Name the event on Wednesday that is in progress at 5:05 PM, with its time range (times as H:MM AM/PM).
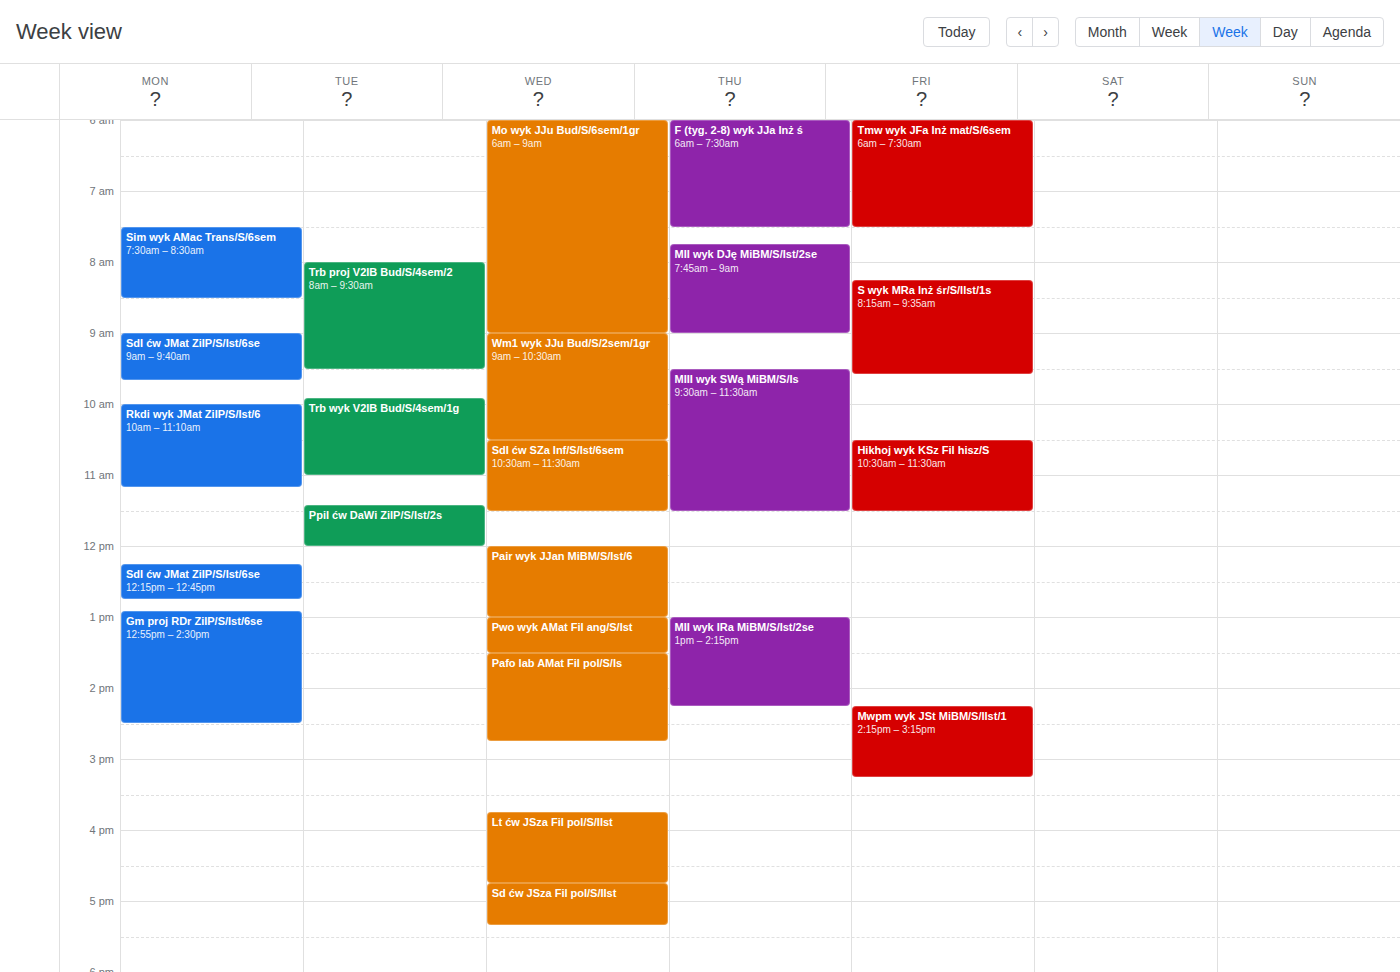
"Sd ćw JSza Fil pol/S/IIst", 4:45 PM to 5:20 PM